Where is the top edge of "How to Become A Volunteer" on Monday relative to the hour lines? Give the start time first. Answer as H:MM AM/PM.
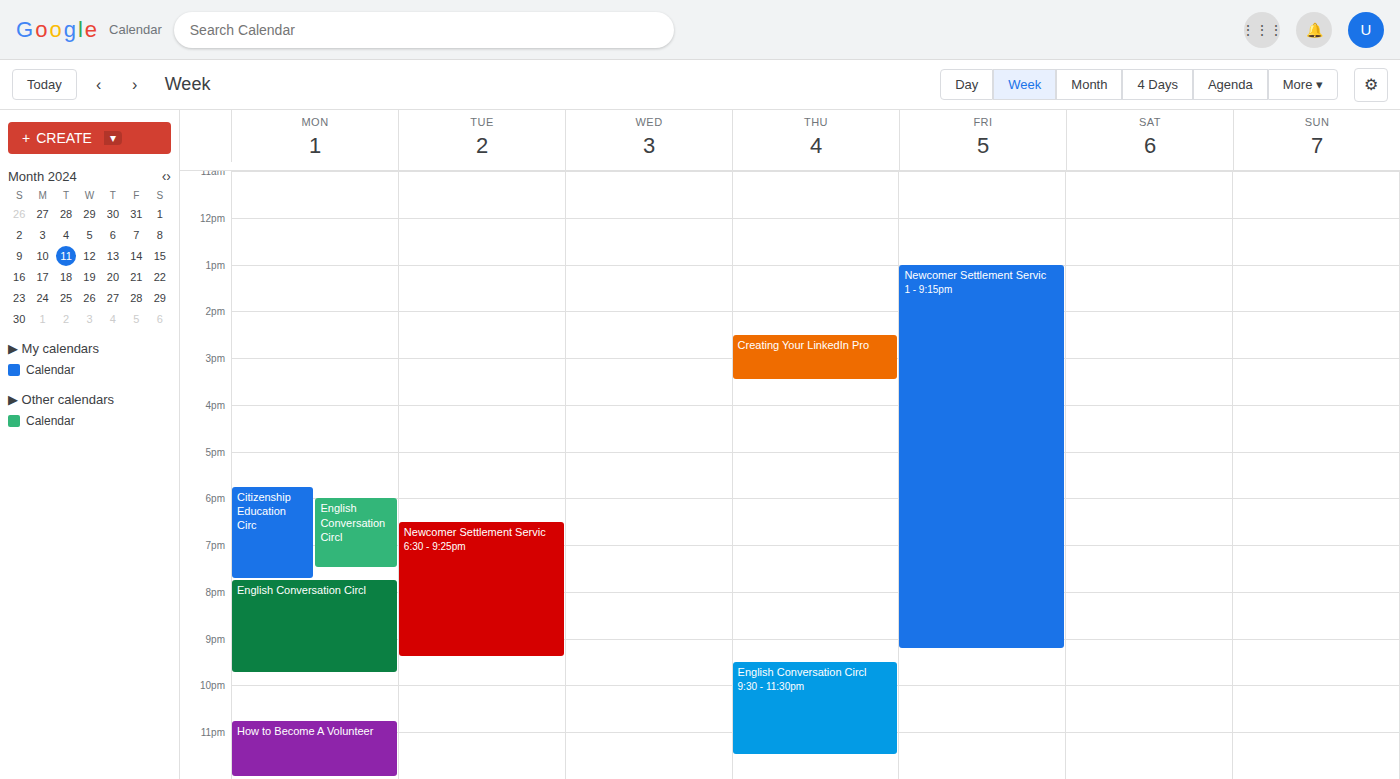
10:45 PM -- neither: three quarters of the way from the 10 PM line to the 11 PM line.